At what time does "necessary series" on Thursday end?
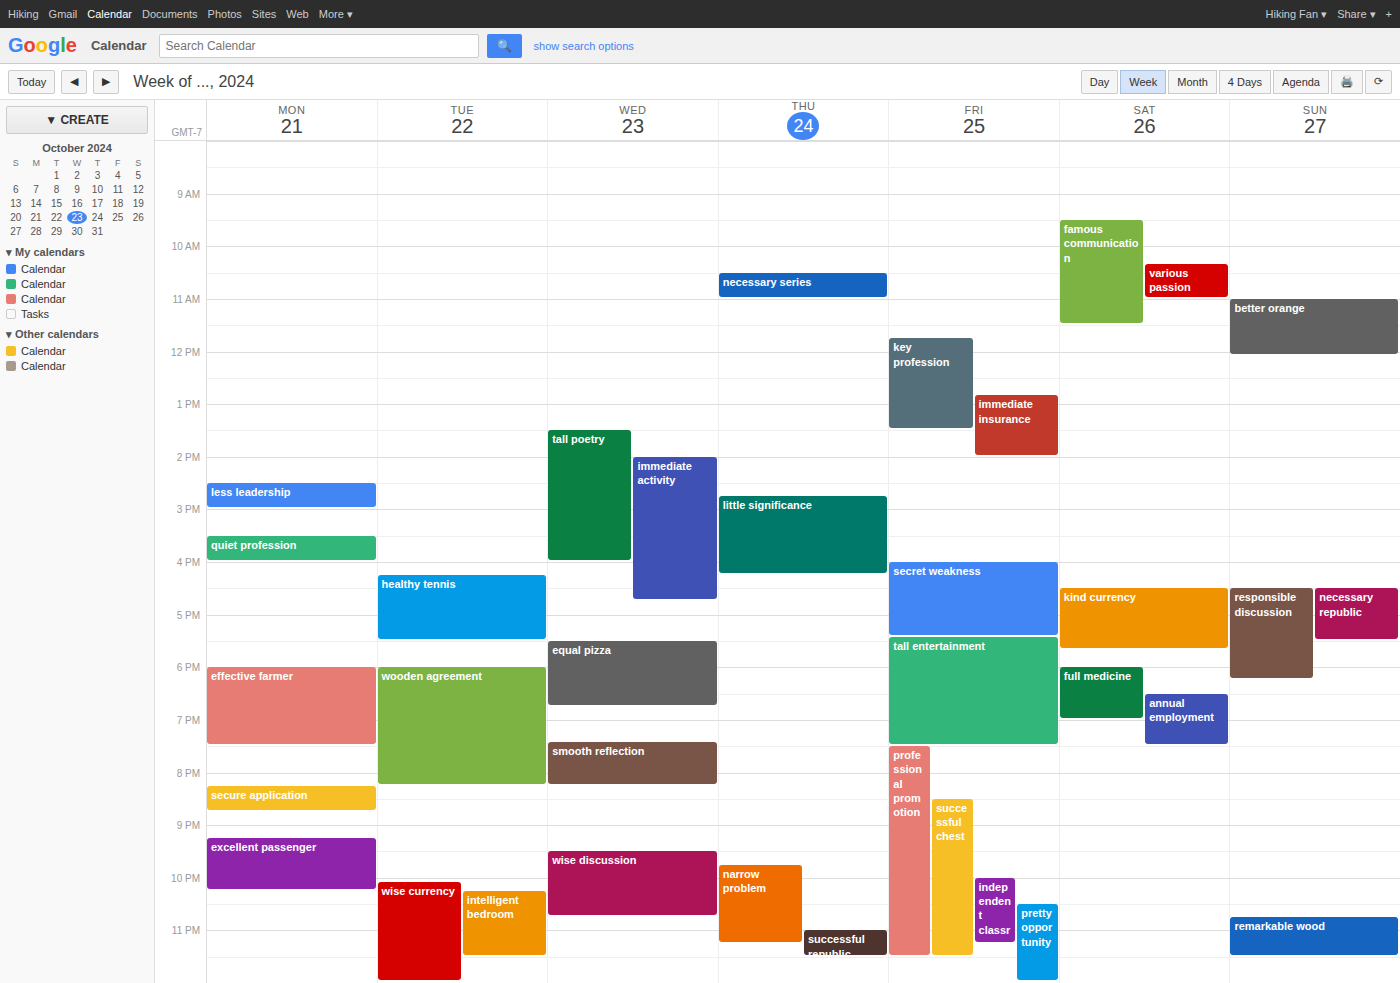
11:00 AM